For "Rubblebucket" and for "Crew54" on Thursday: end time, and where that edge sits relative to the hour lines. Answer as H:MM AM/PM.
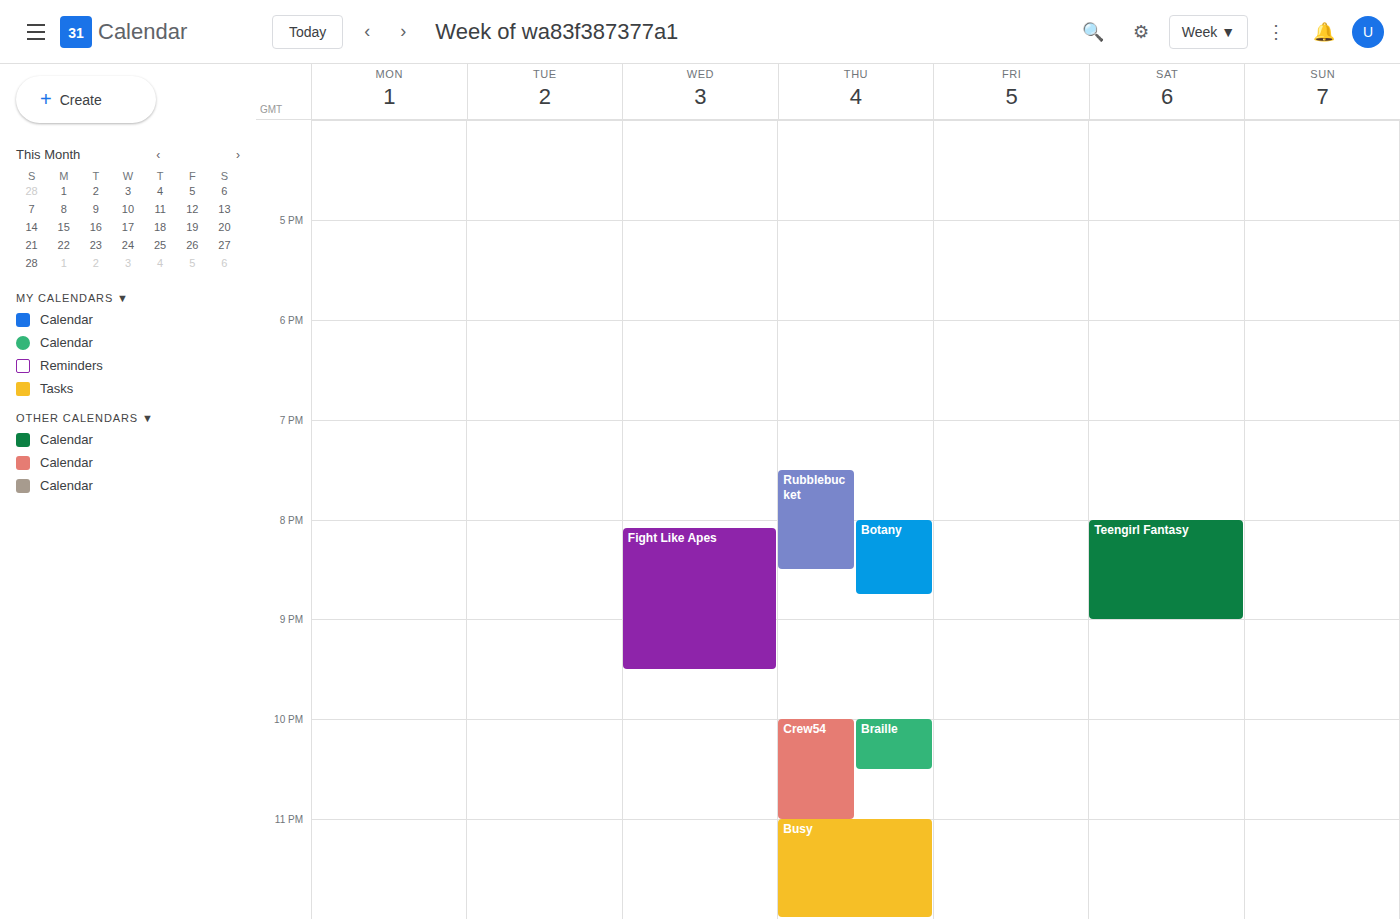
"Rubblebucket": 8:30 PM, halfway between the 8 PM and 9 PM lines. "Crew54": 11:00 PM, exactly on the 11 PM line.